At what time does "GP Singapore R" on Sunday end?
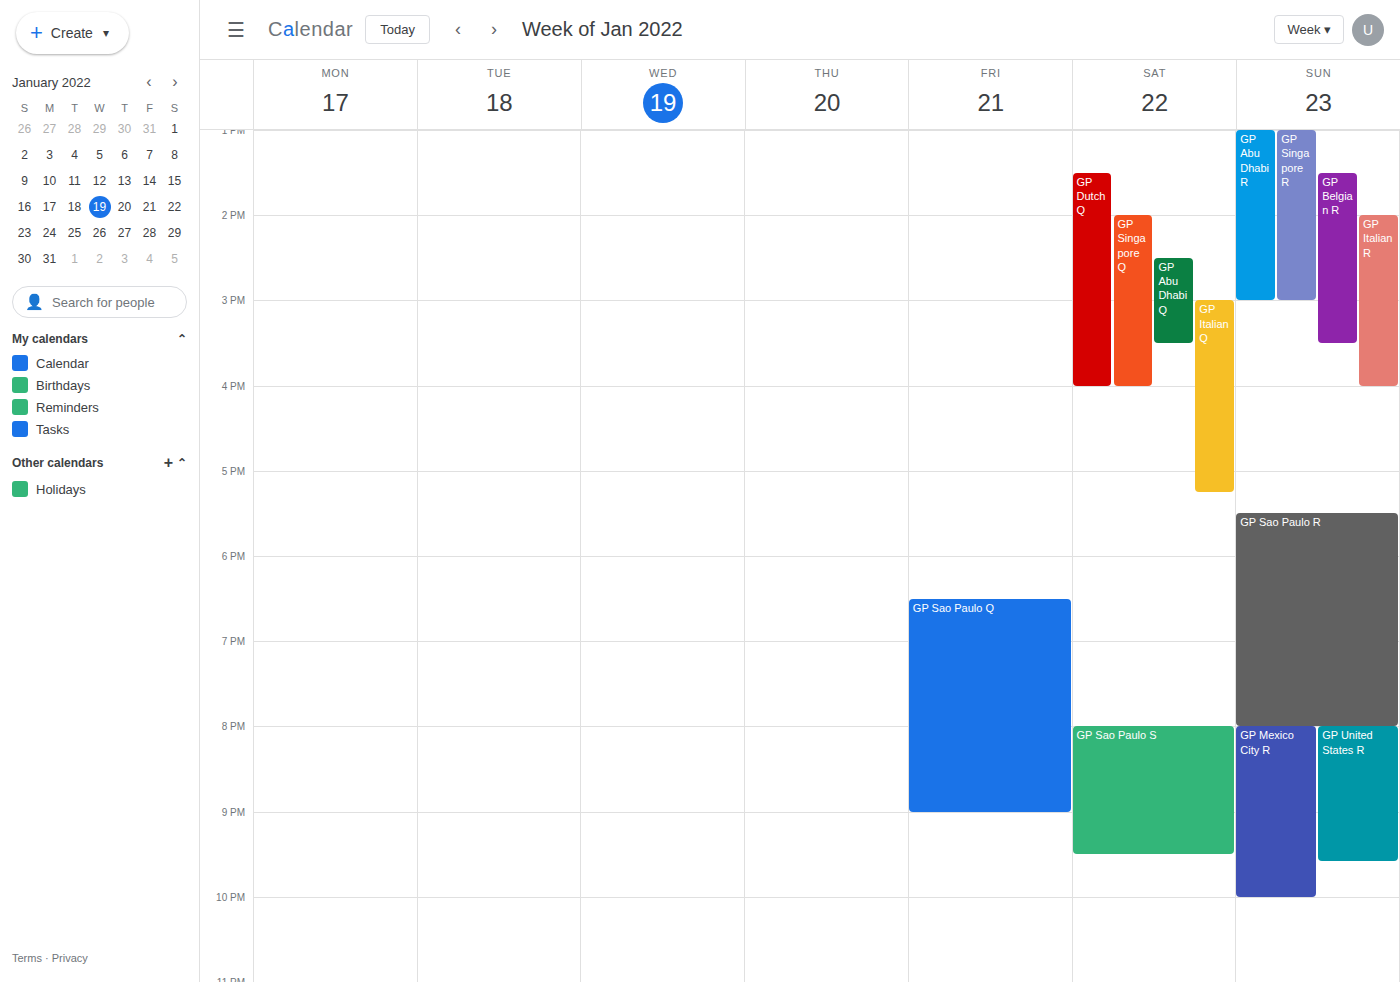
3:00 PM